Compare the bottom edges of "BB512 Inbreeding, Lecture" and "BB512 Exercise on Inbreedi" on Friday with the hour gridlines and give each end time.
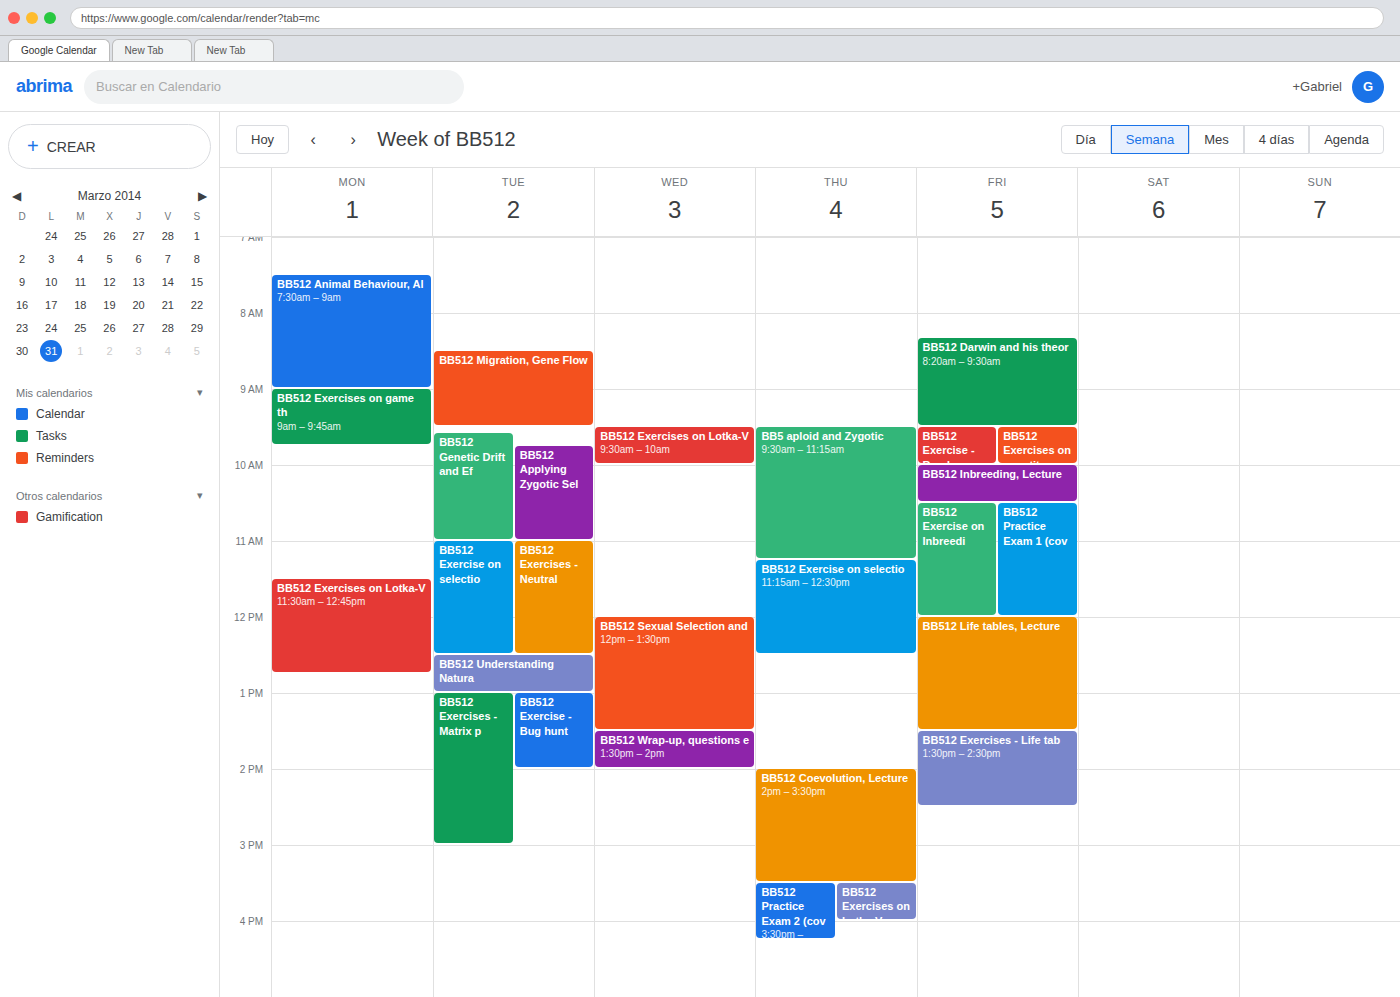
"BB512 Inbreeding, Lecture": 10:30 AM, halfway between the 10 AM and 11 AM lines. "BB512 Exercise on Inbreedi": 12:00 PM, exactly on the 12 PM line.